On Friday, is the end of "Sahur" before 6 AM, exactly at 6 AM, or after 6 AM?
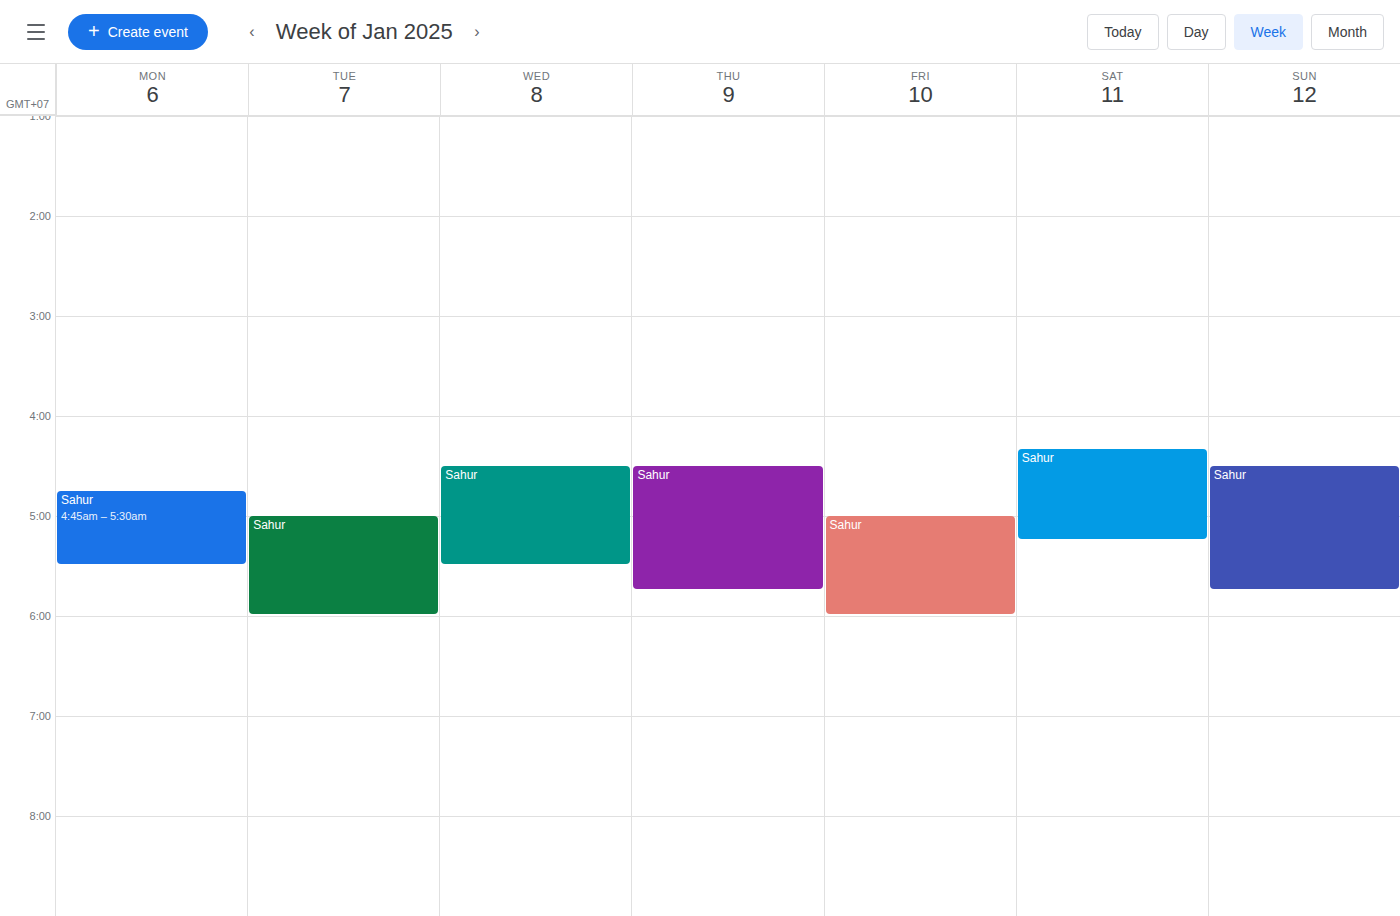
6:00 AM -- exactly at 6 AM, on the 6 AM line.